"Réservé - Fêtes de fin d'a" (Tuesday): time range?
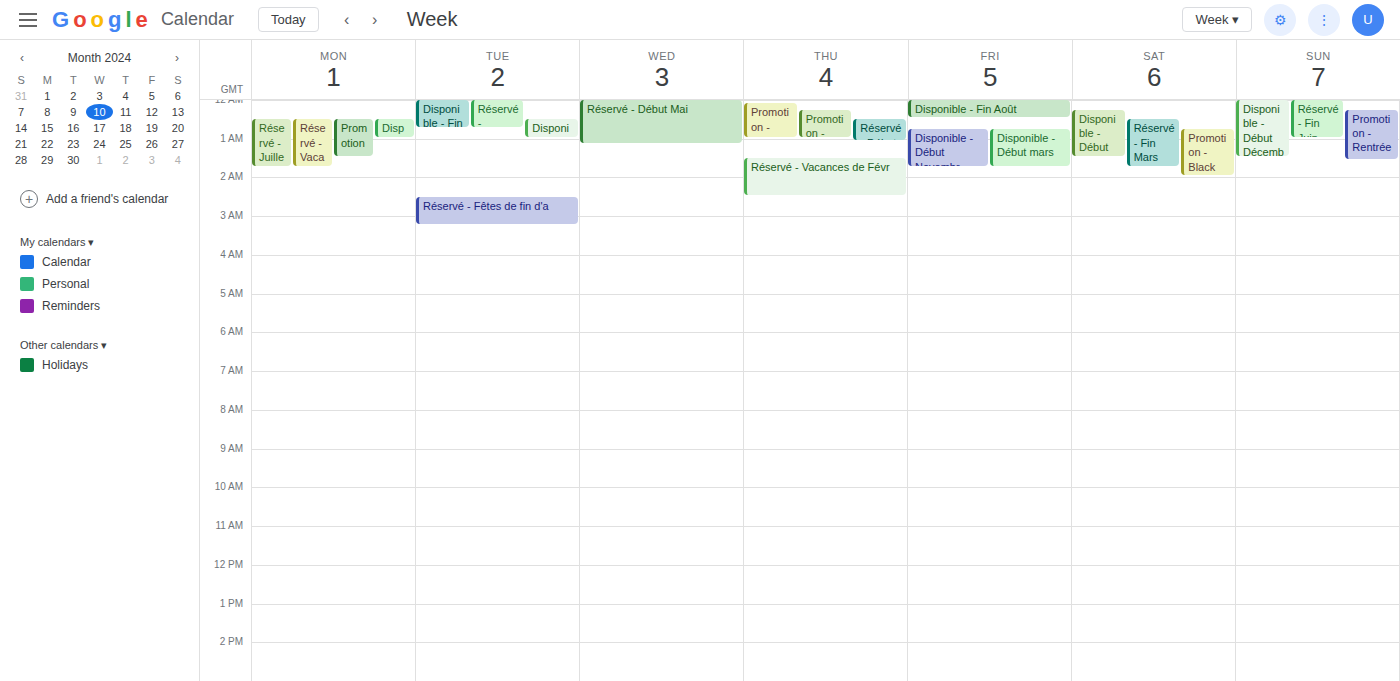
2:30 AM to 3:15 AM